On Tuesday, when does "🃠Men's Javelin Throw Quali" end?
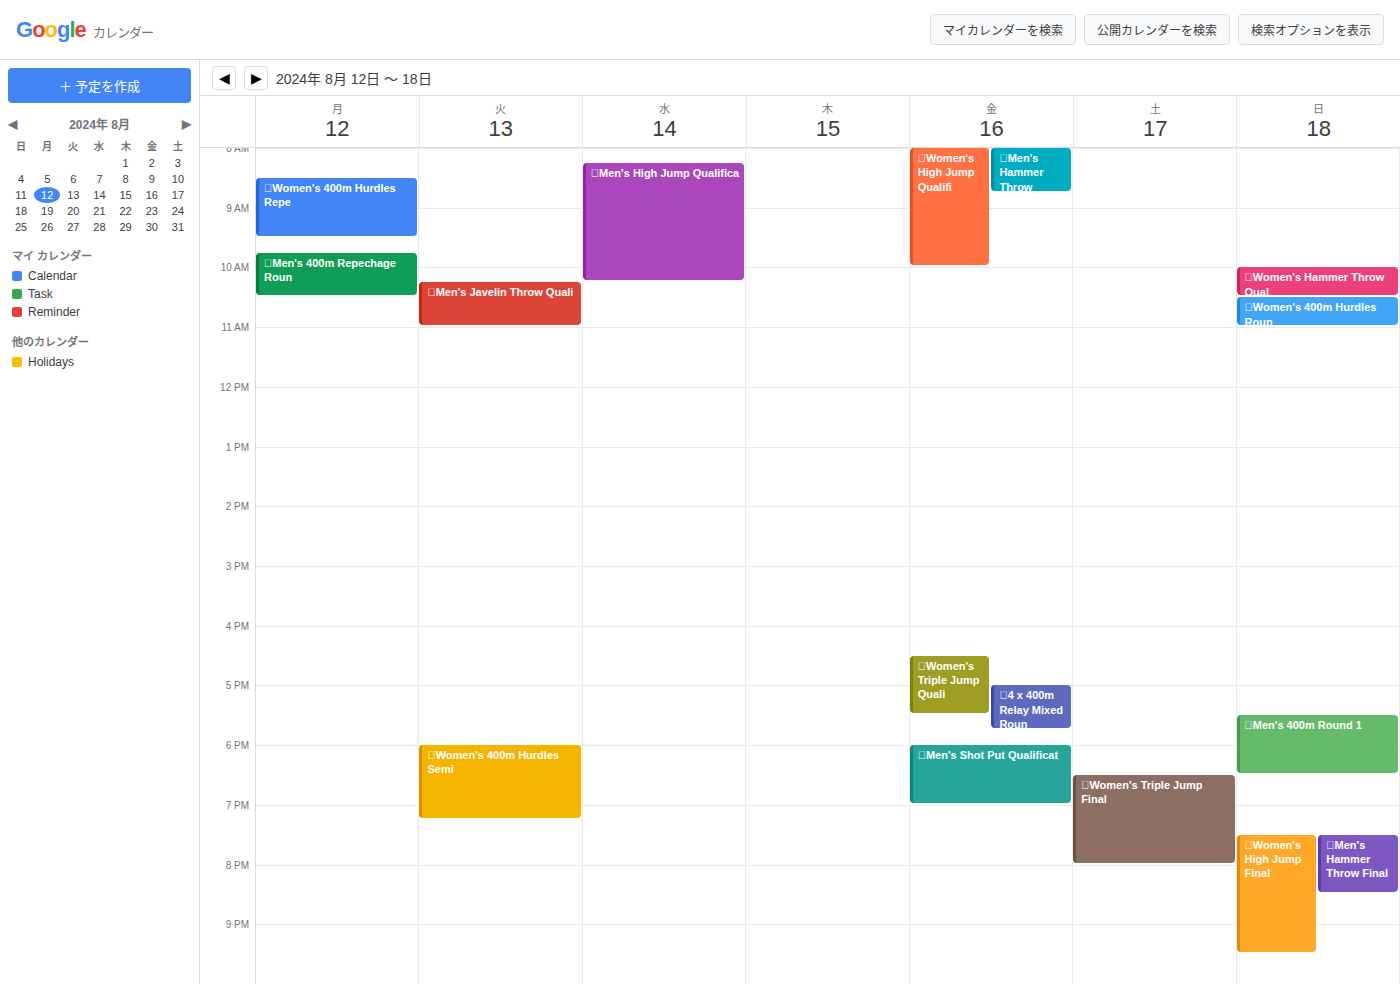
11:00